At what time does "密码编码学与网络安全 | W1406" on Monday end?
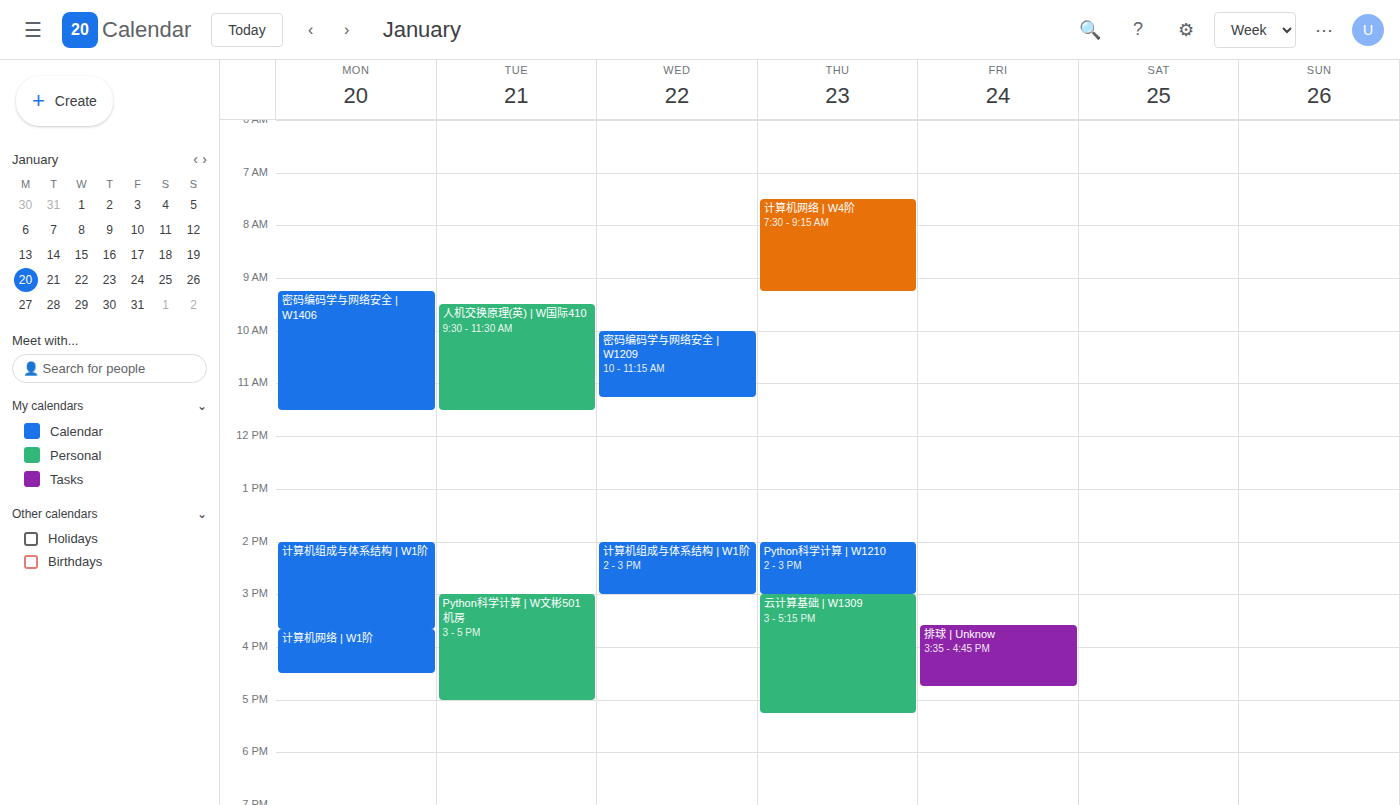
11:30 AM